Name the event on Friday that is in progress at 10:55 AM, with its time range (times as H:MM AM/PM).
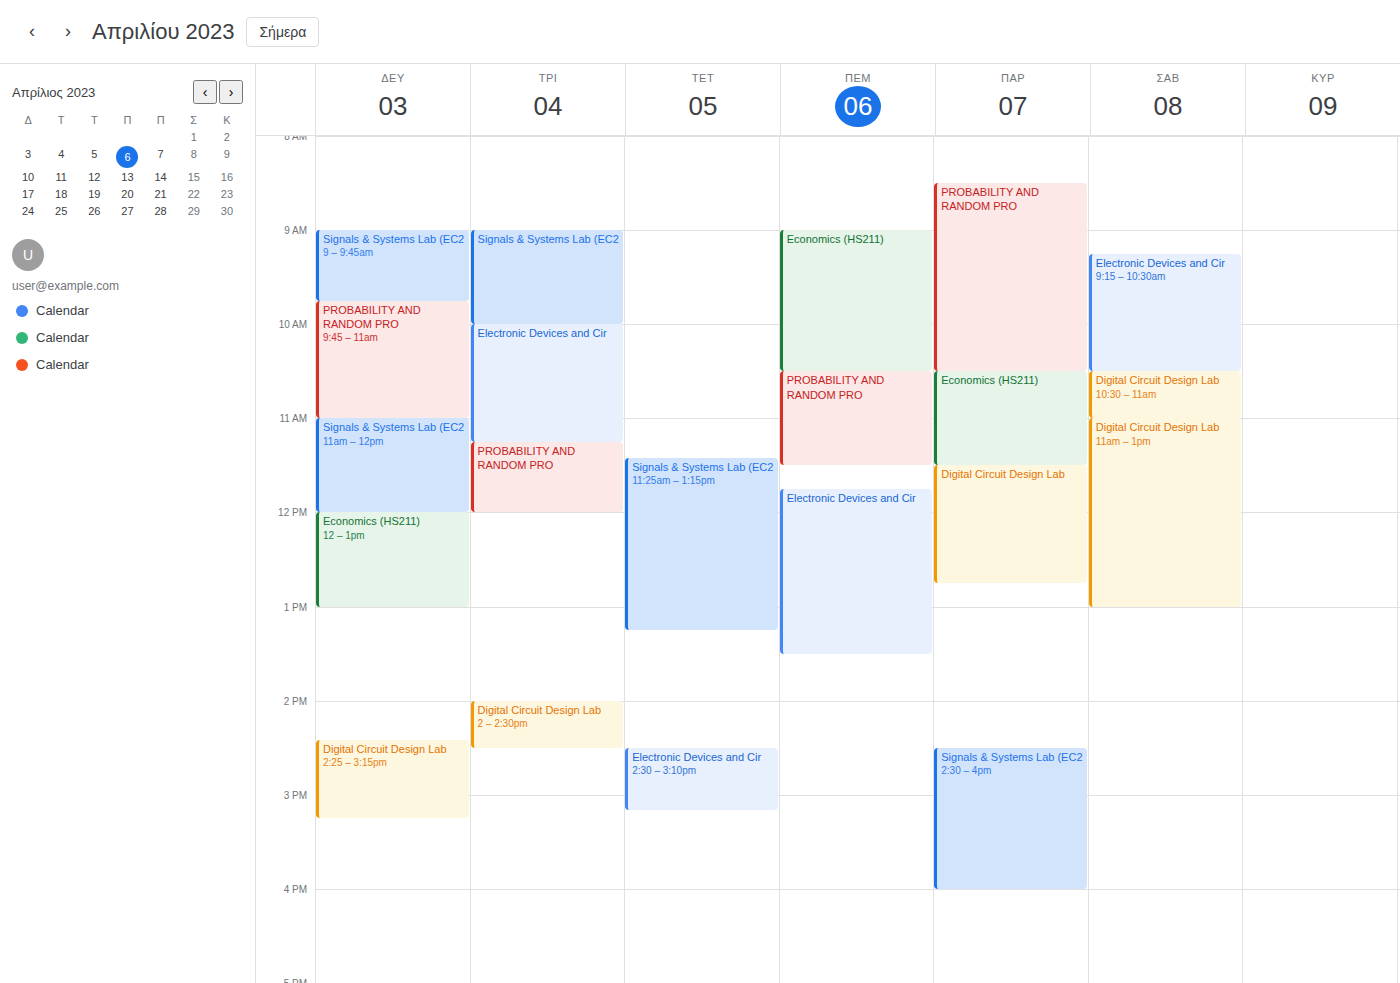
"Economics (HS211)", 10:30 AM to 11:30 AM